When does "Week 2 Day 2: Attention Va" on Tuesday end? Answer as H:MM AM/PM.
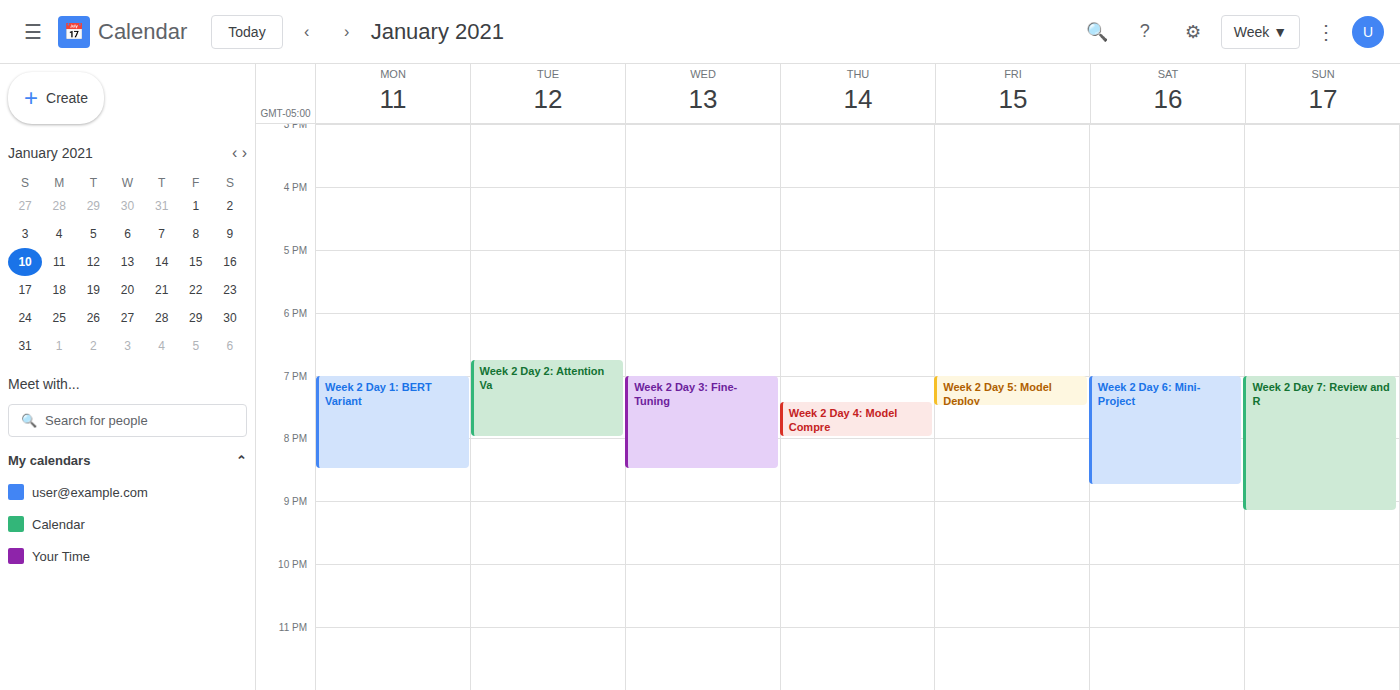
8:00 PM